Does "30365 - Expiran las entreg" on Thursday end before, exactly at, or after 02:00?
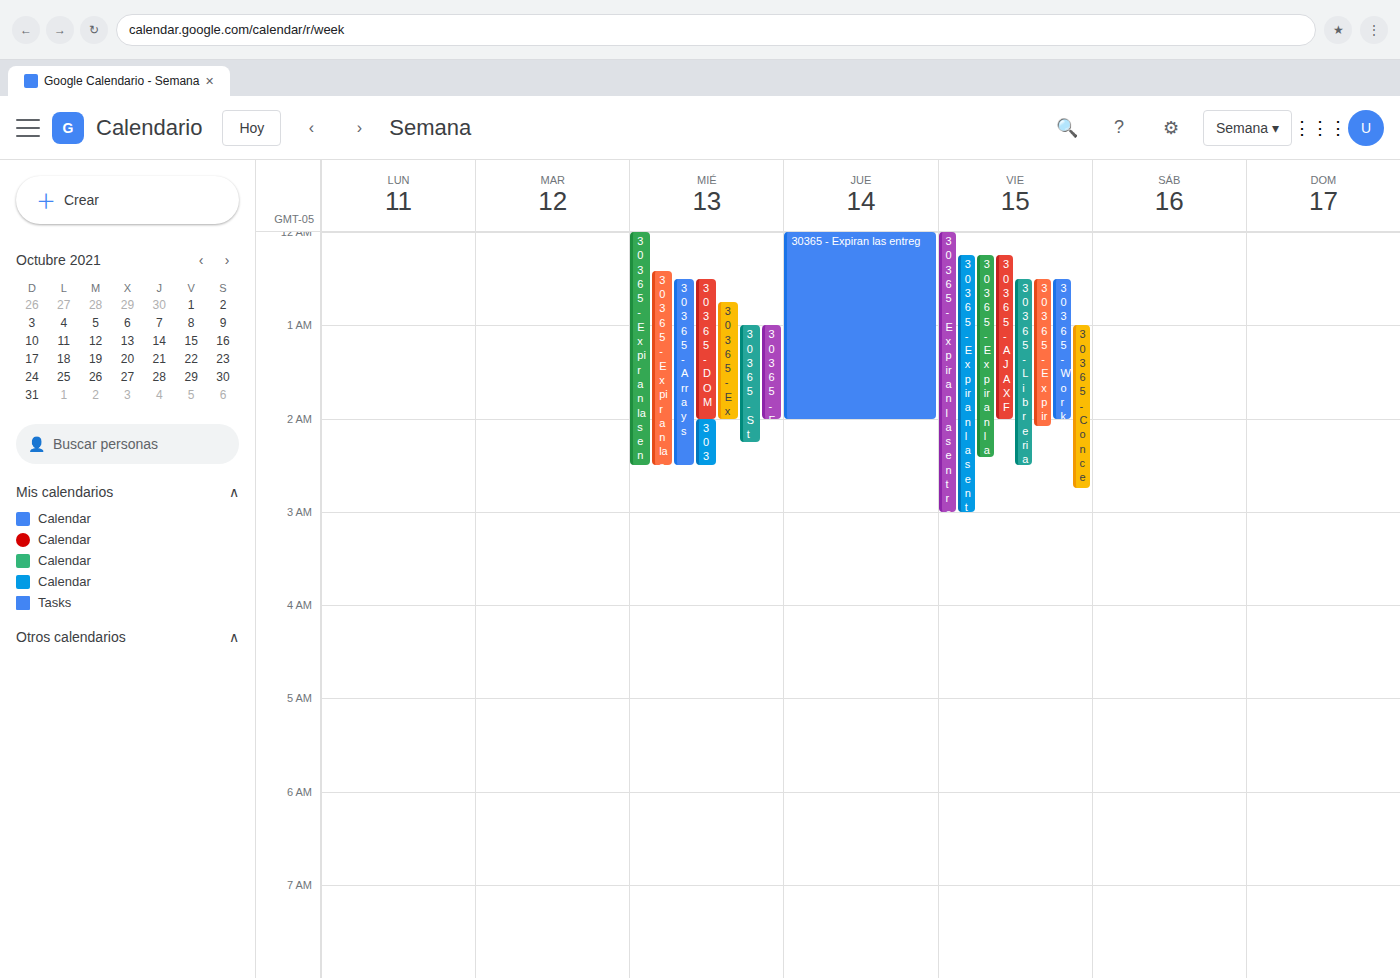
02:00 -- exactly at 02:00, on the 02:00 line.